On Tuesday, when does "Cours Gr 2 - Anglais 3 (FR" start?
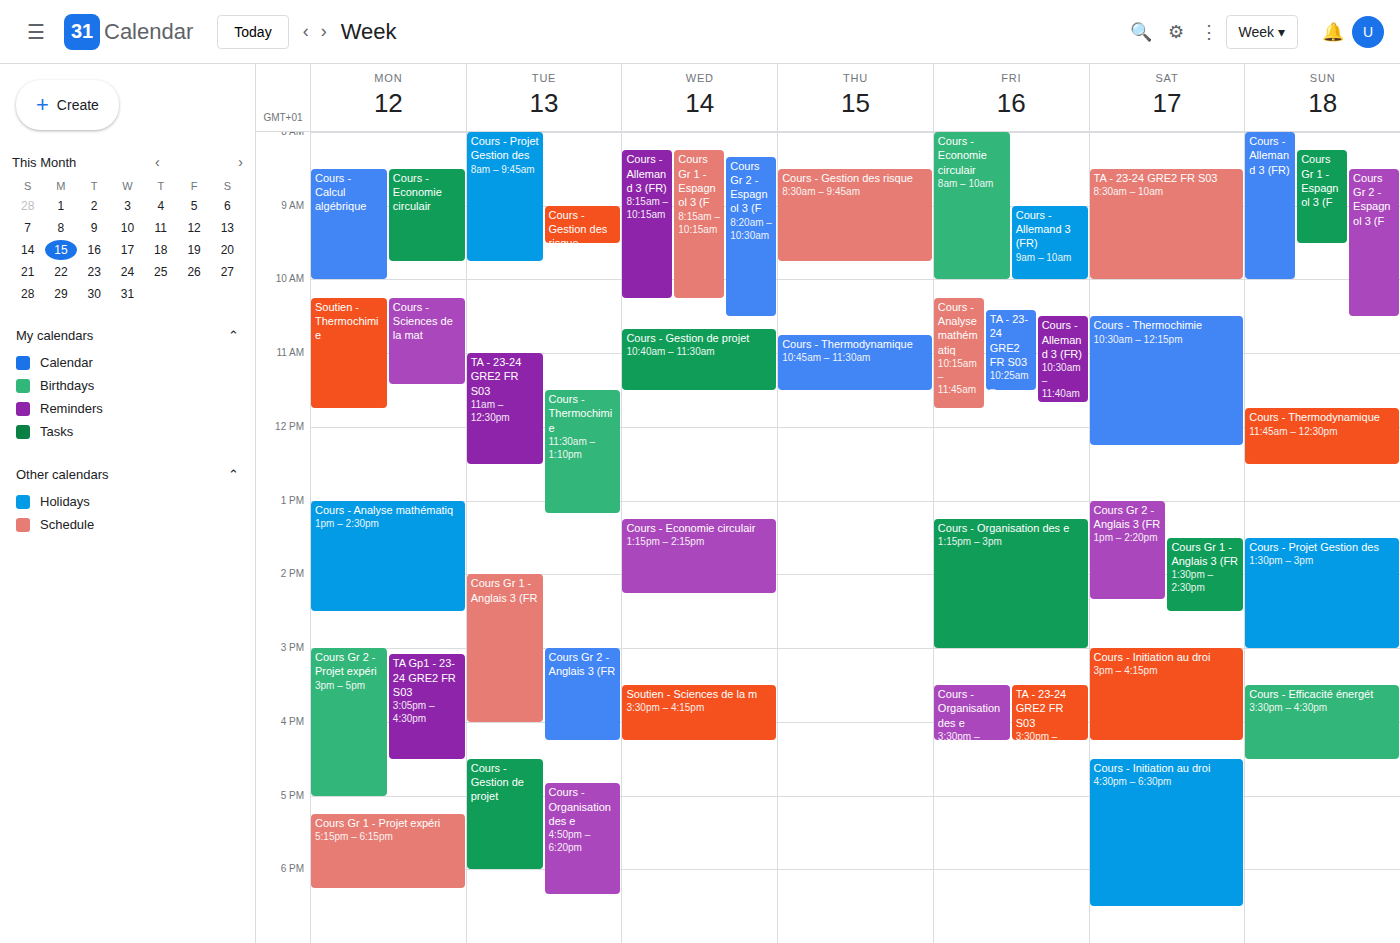
3:00 PM